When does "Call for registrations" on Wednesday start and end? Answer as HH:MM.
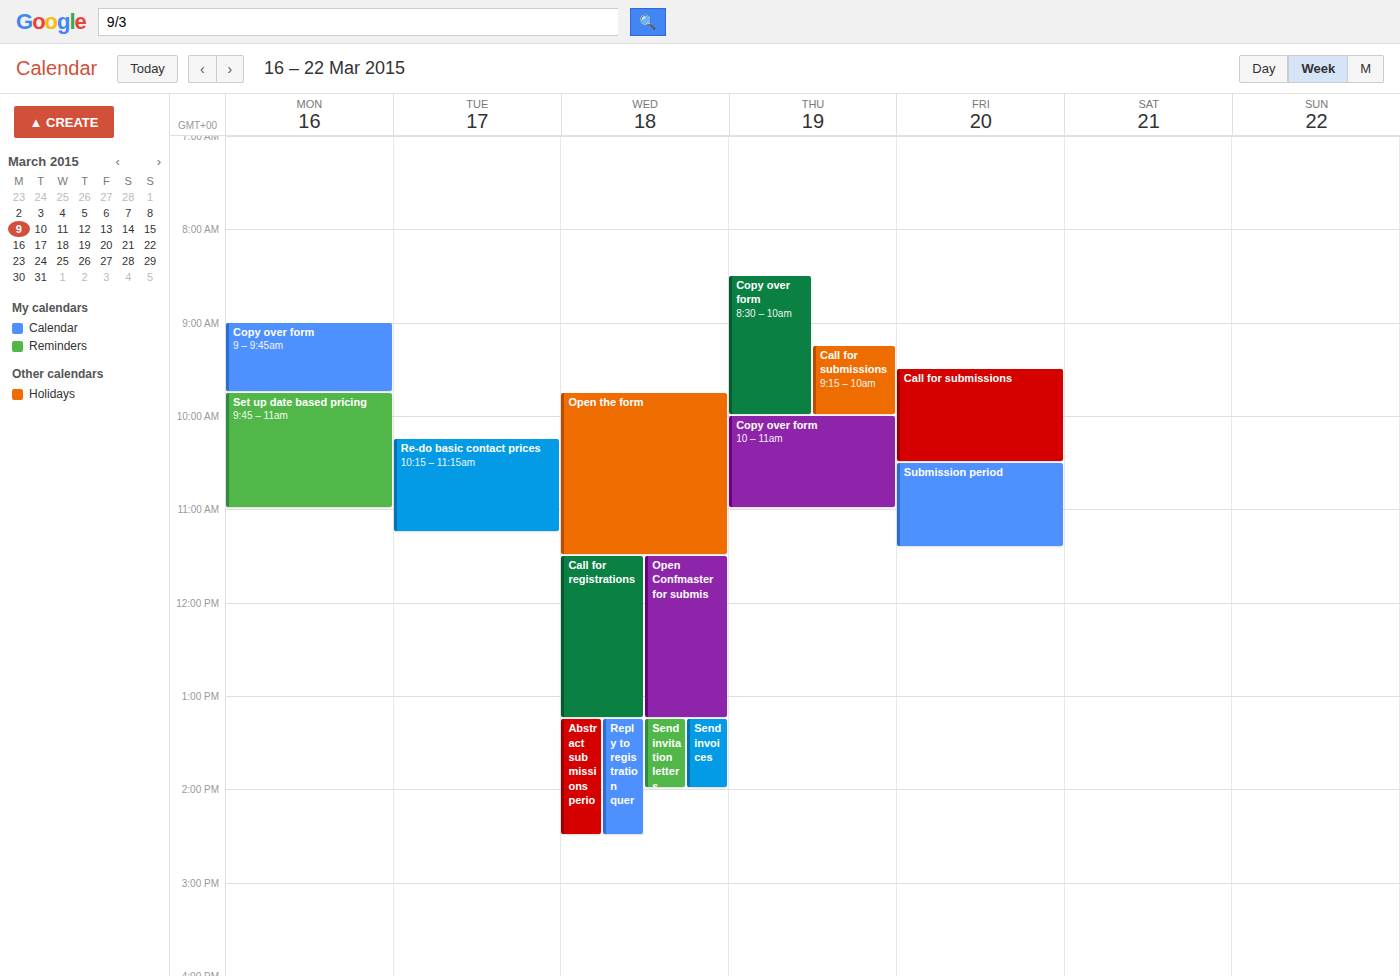
11:30 to 13:15